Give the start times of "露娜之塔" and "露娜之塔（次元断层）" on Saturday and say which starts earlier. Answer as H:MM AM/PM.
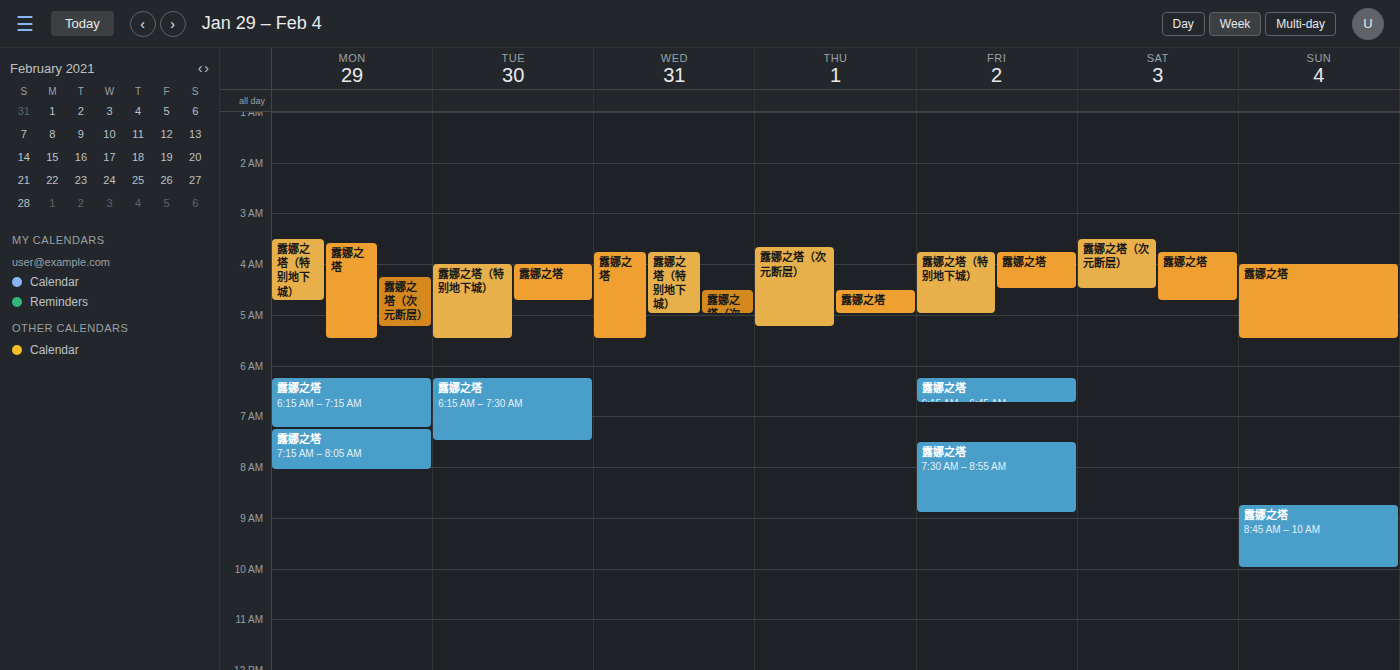
"露娜之塔（次元断层）" 3:30 AM; "露娜之塔" 3:45 AM.